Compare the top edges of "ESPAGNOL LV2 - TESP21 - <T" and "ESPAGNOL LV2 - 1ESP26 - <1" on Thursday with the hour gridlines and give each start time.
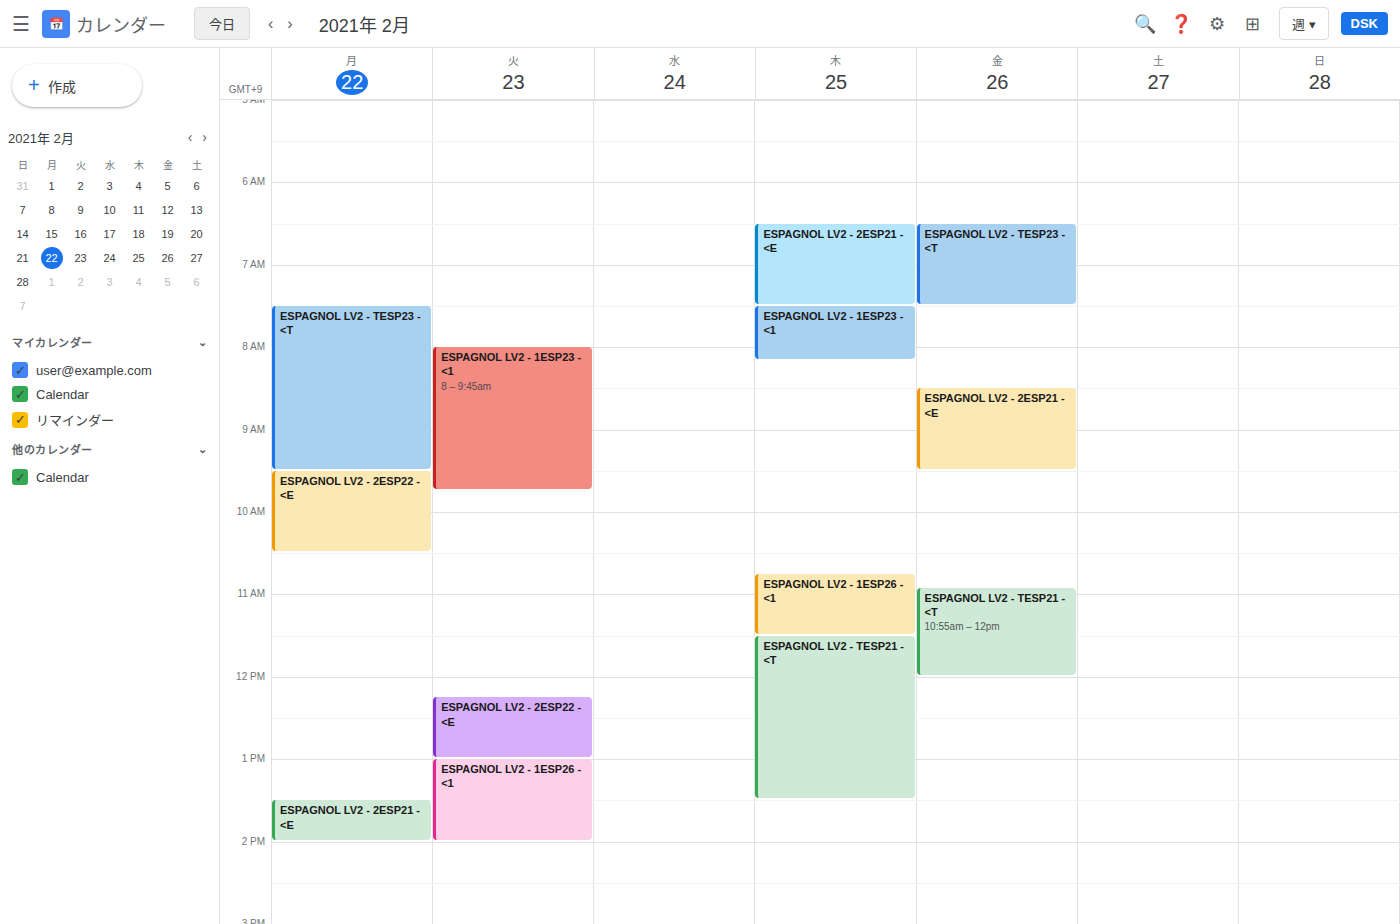
"ESPAGNOL LV2 - TESP21 - <T": 11:30 AM, halfway between the 11 AM and 12 PM lines. "ESPAGNOL LV2 - 1ESP26 - <1": 10:45 AM, neither: three quarters of the way from the 10 AM line to the 11 AM line.